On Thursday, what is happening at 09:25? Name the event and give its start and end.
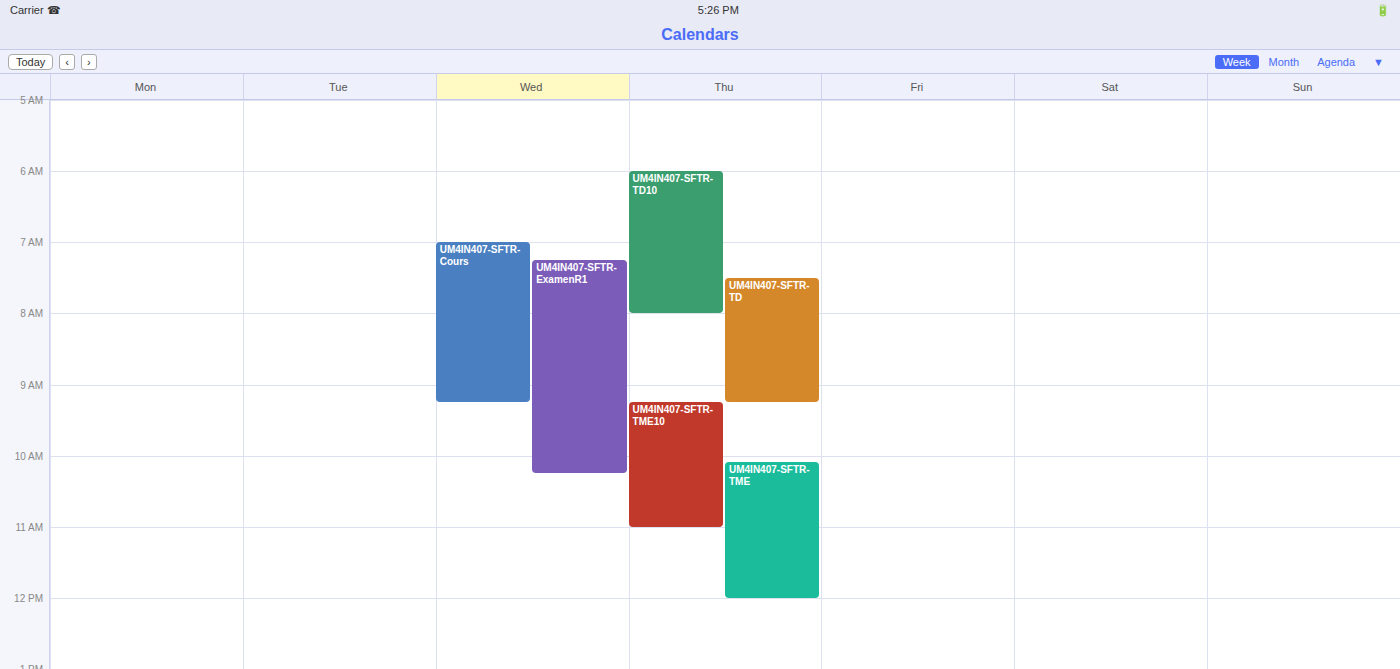
"UM4IN407-SFTR-TME10", 09:15 to 11:00